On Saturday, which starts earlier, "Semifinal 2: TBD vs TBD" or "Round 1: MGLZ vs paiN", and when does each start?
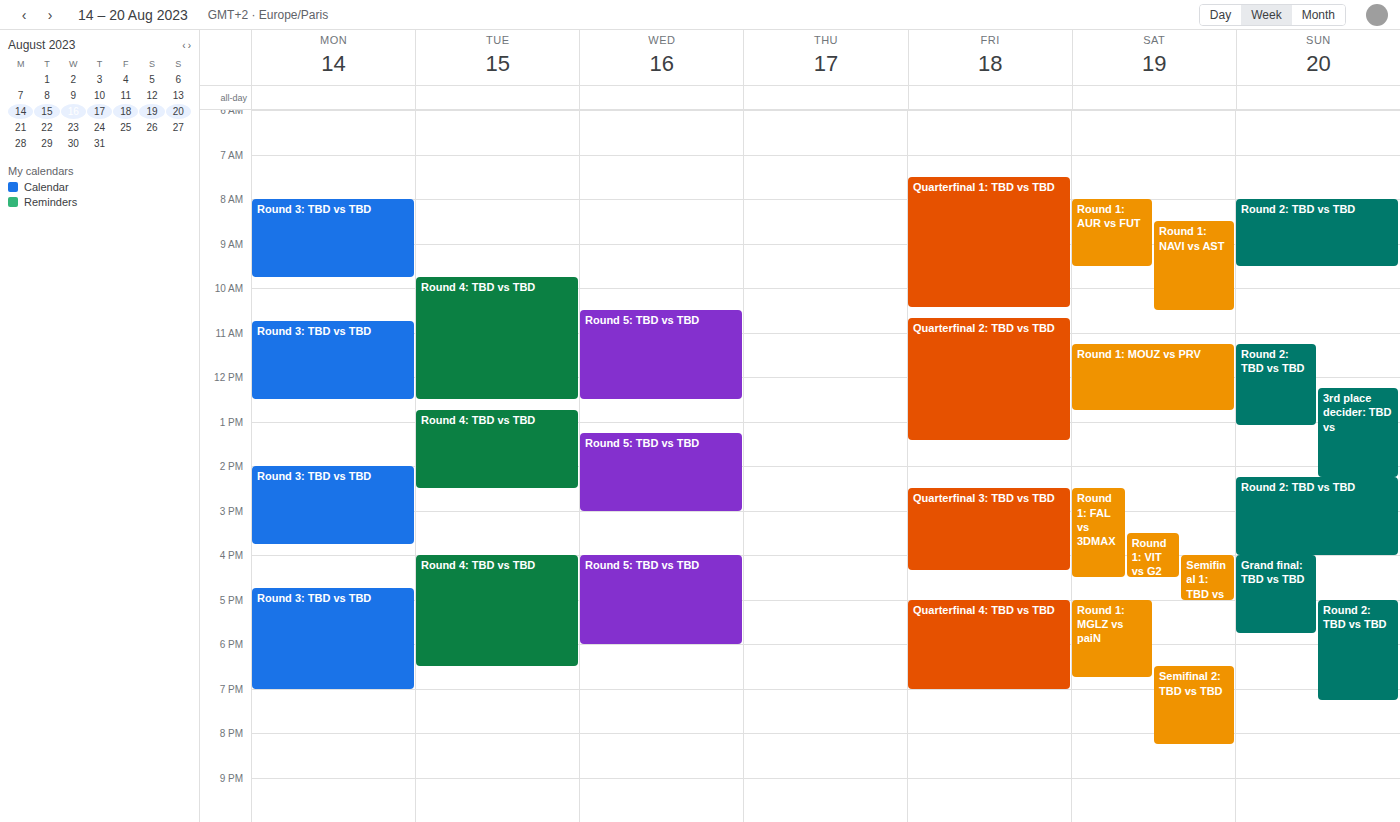
"Round 1: MGLZ vs paiN" 5:00 PM; "Semifinal 2: TBD vs TBD" 6:30 PM.